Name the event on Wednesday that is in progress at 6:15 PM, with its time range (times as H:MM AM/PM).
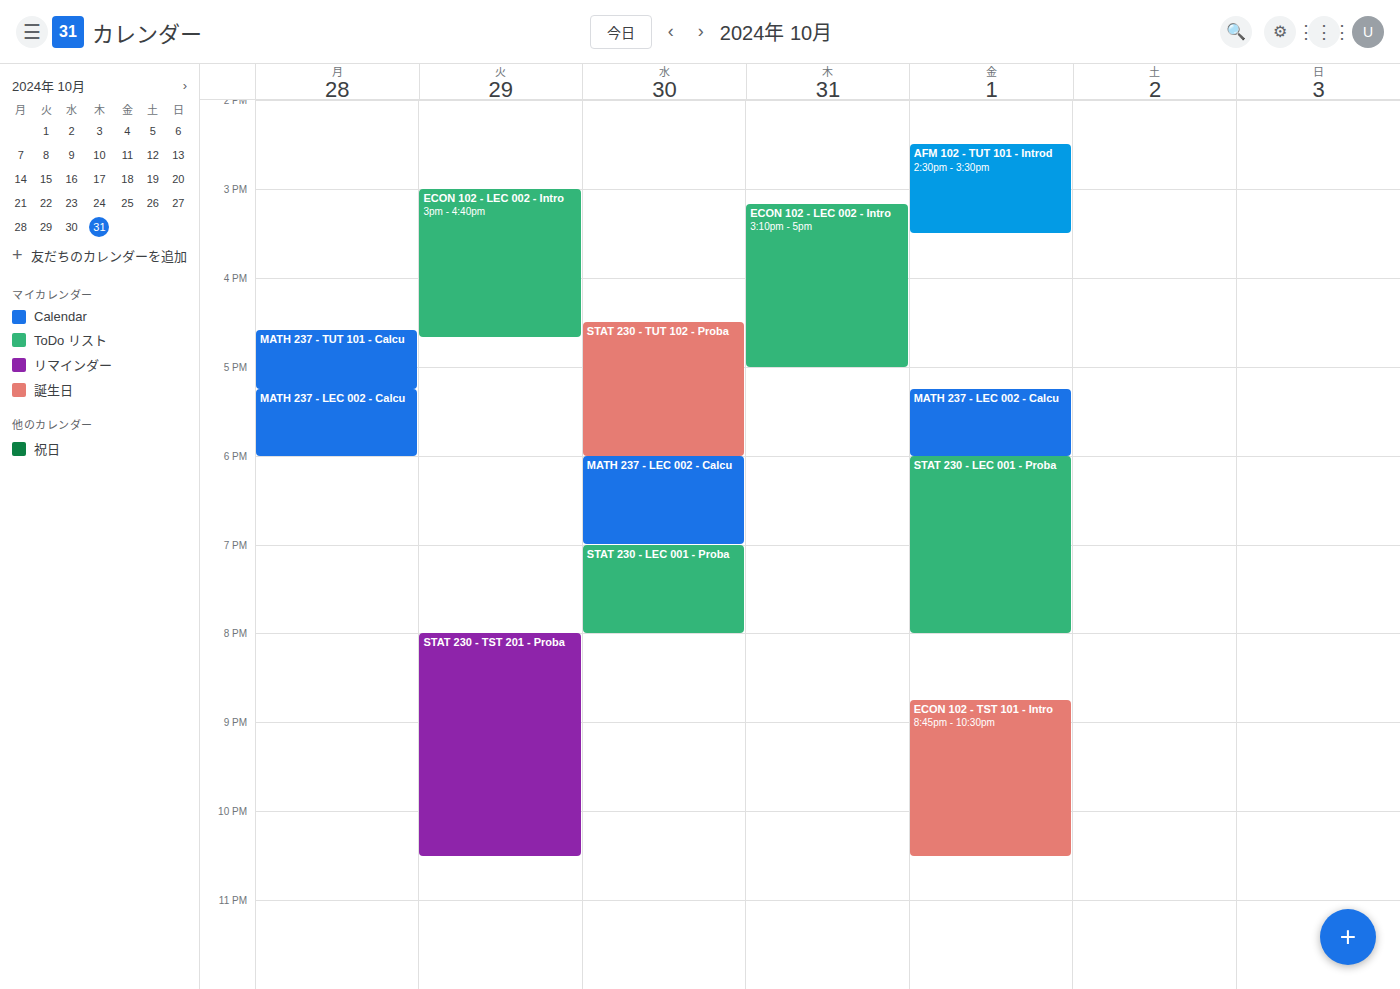
"MATH 237 - LEC 002 - Calcu", 6:00 PM to 7:00 PM